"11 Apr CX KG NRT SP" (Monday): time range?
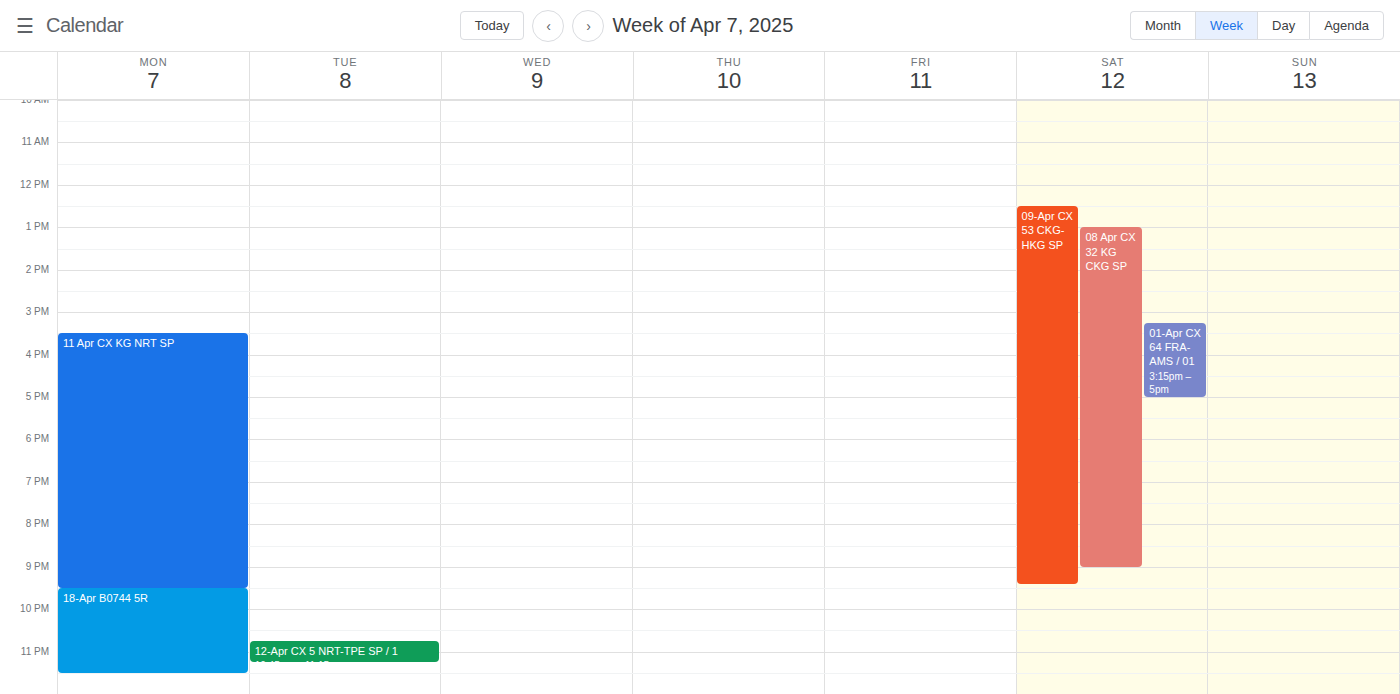
3:30 PM to 9:30 PM